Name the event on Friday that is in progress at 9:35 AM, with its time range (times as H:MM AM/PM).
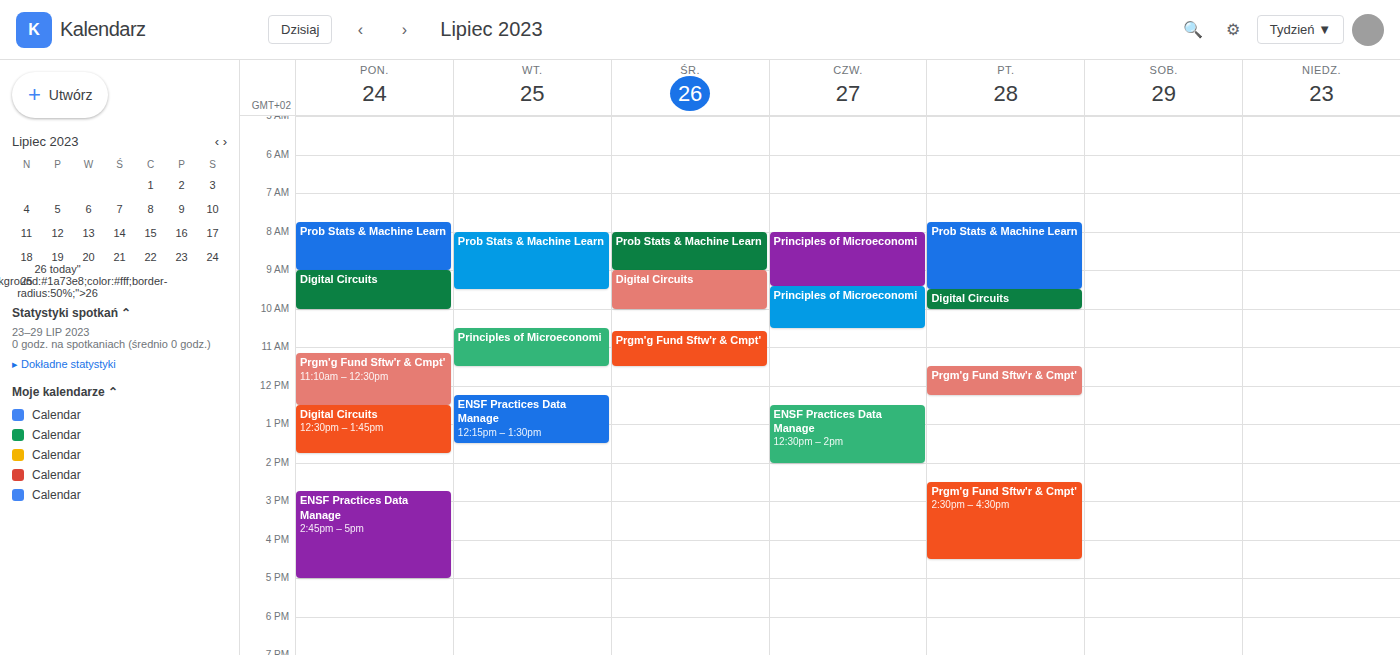
"Digital Circuits", 9:30 AM to 10:00 AM